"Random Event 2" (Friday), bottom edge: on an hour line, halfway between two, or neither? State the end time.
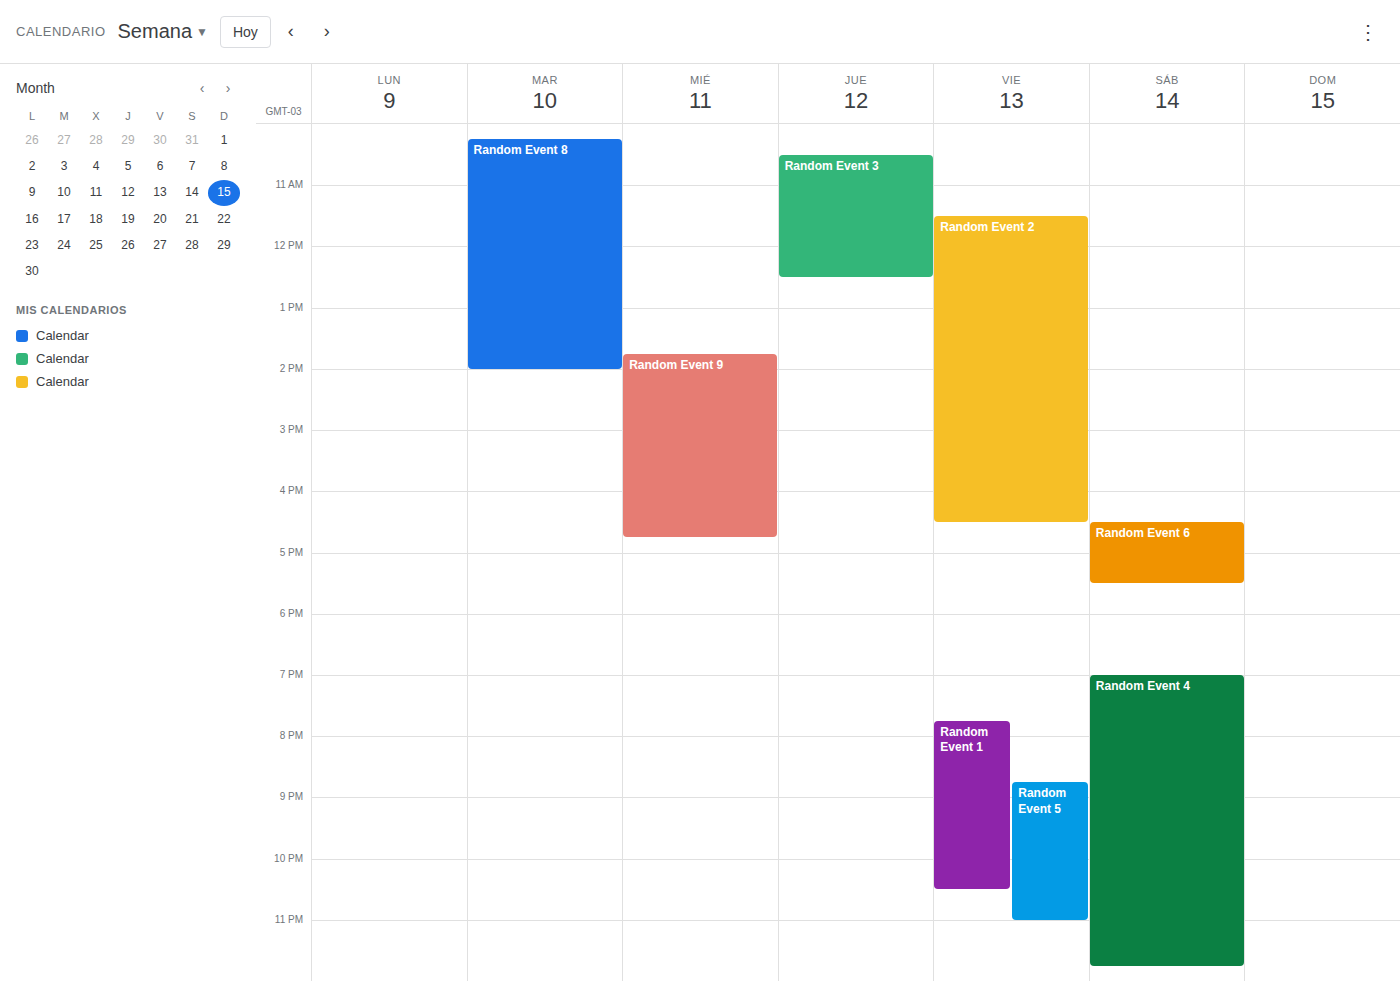
16:30 -- halfway between the 16:00 and 17:00 lines.